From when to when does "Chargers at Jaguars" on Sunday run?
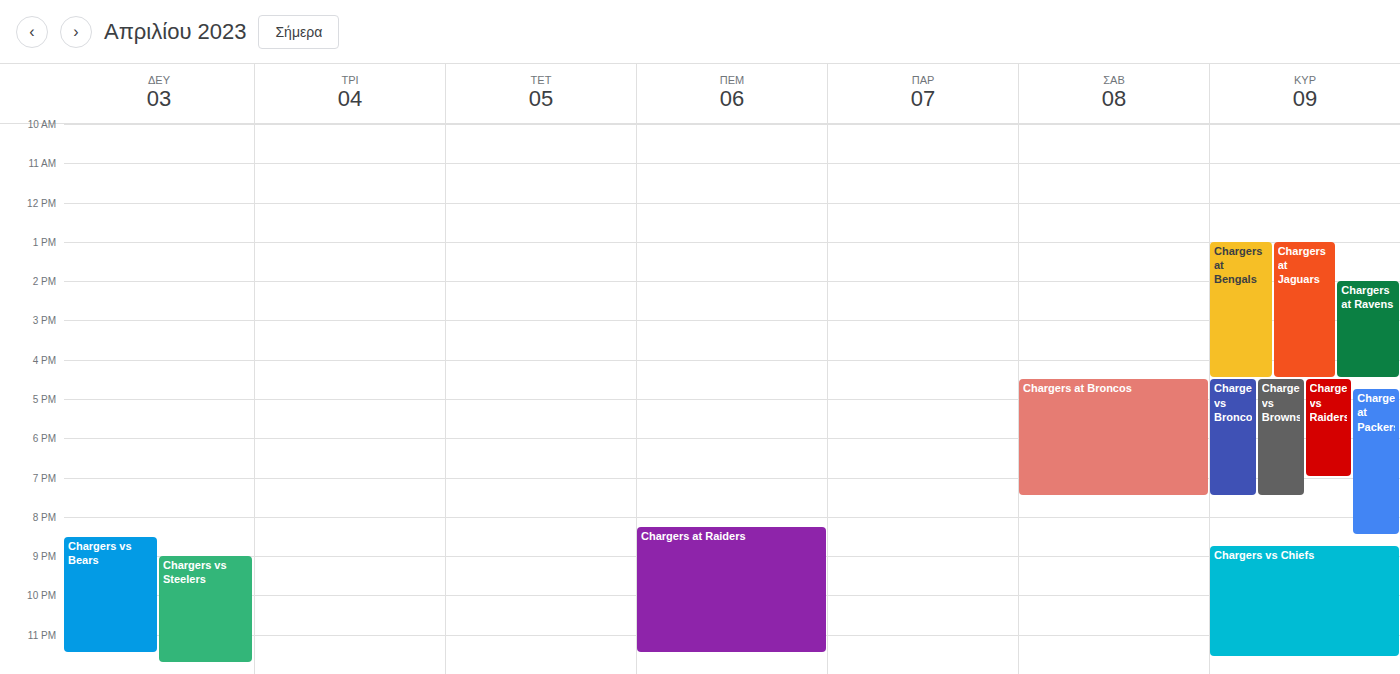
1:00 PM to 4:30 PM